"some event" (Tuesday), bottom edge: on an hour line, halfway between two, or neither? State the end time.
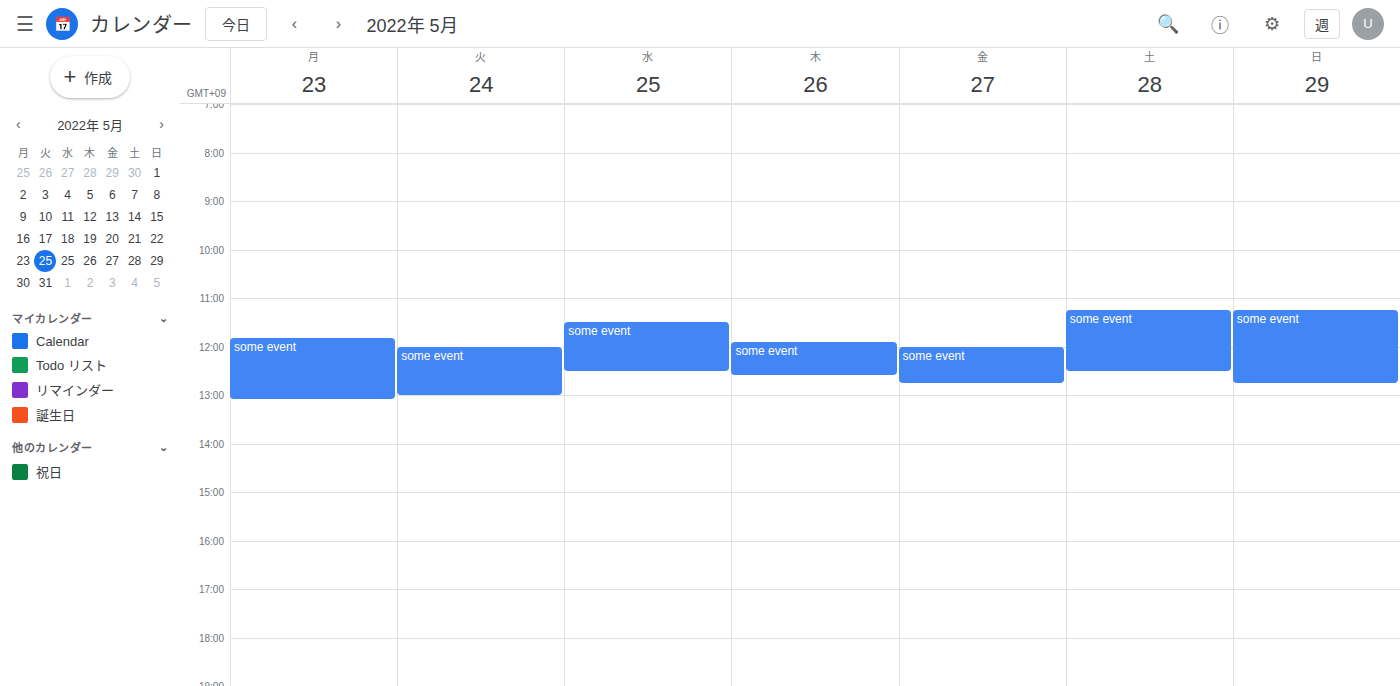
1:00 PM -- exactly on the 1 PM line.